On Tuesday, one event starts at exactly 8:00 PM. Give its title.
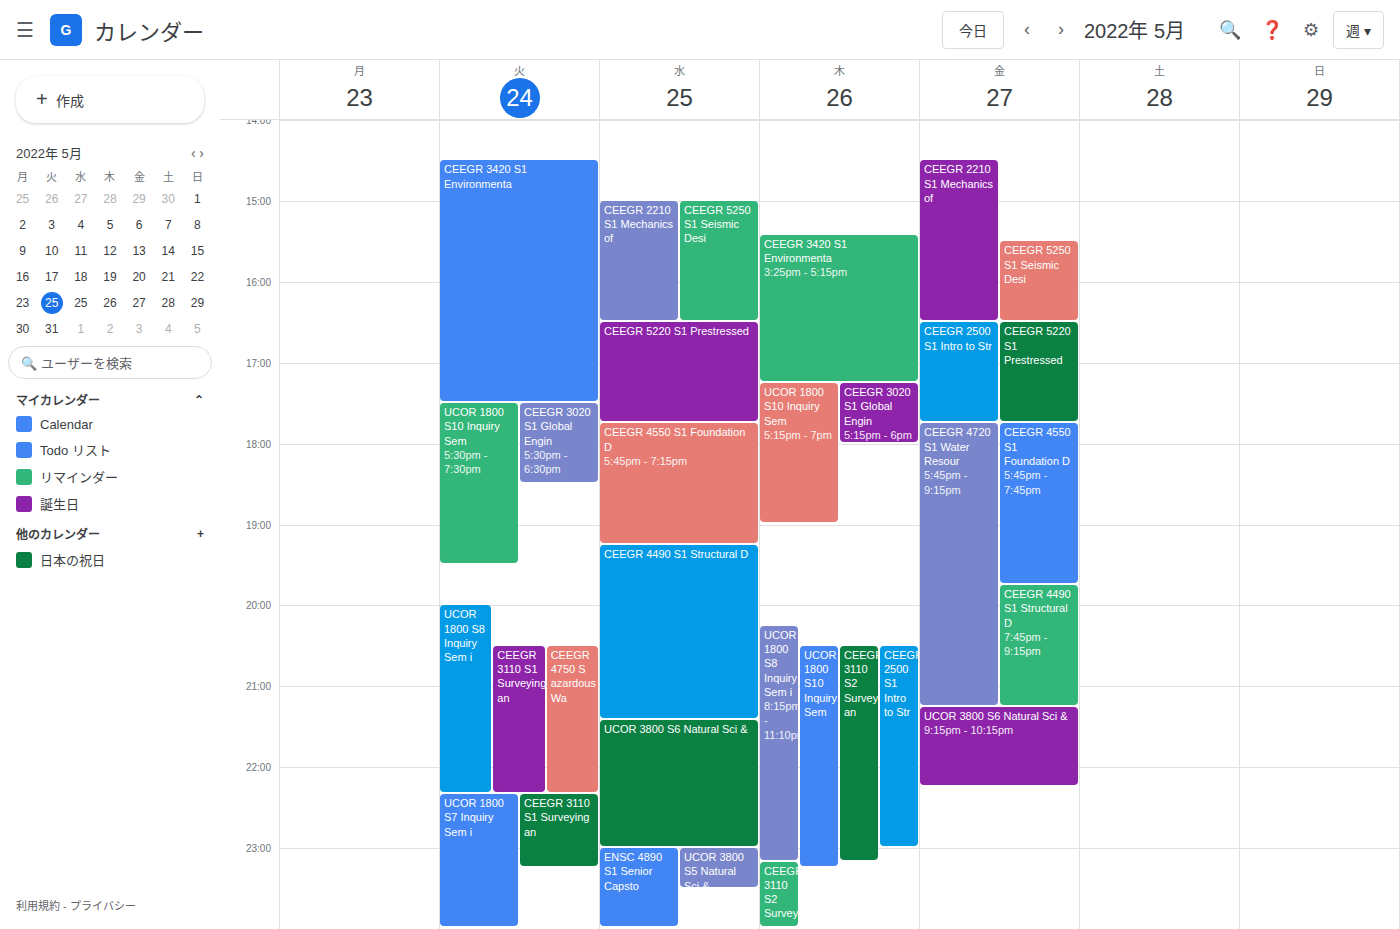
"UCOR 1800 S8 Inquiry Sem i"